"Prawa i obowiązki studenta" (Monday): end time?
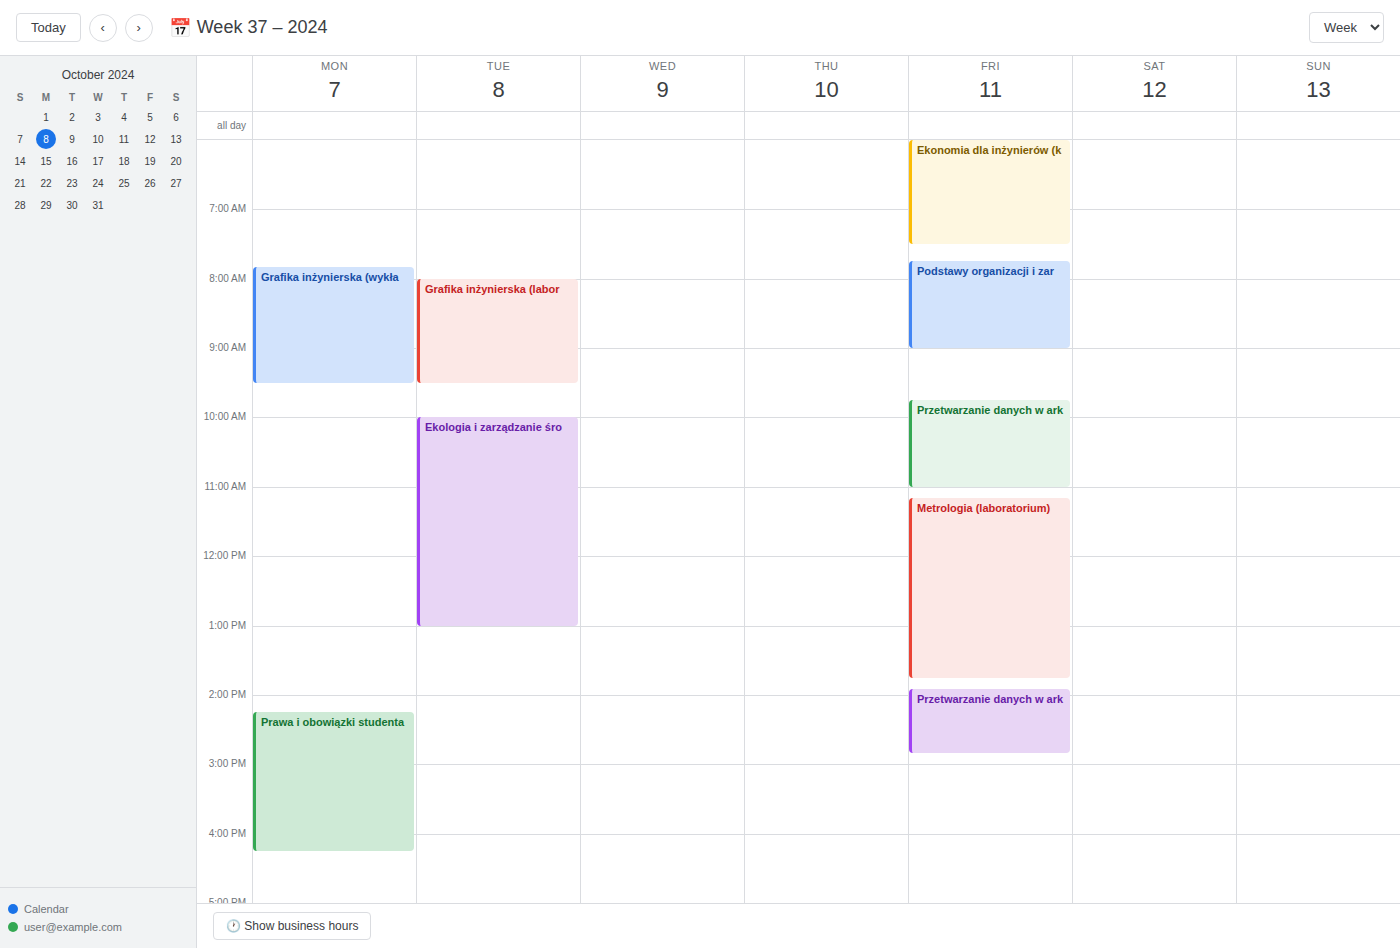
16:15